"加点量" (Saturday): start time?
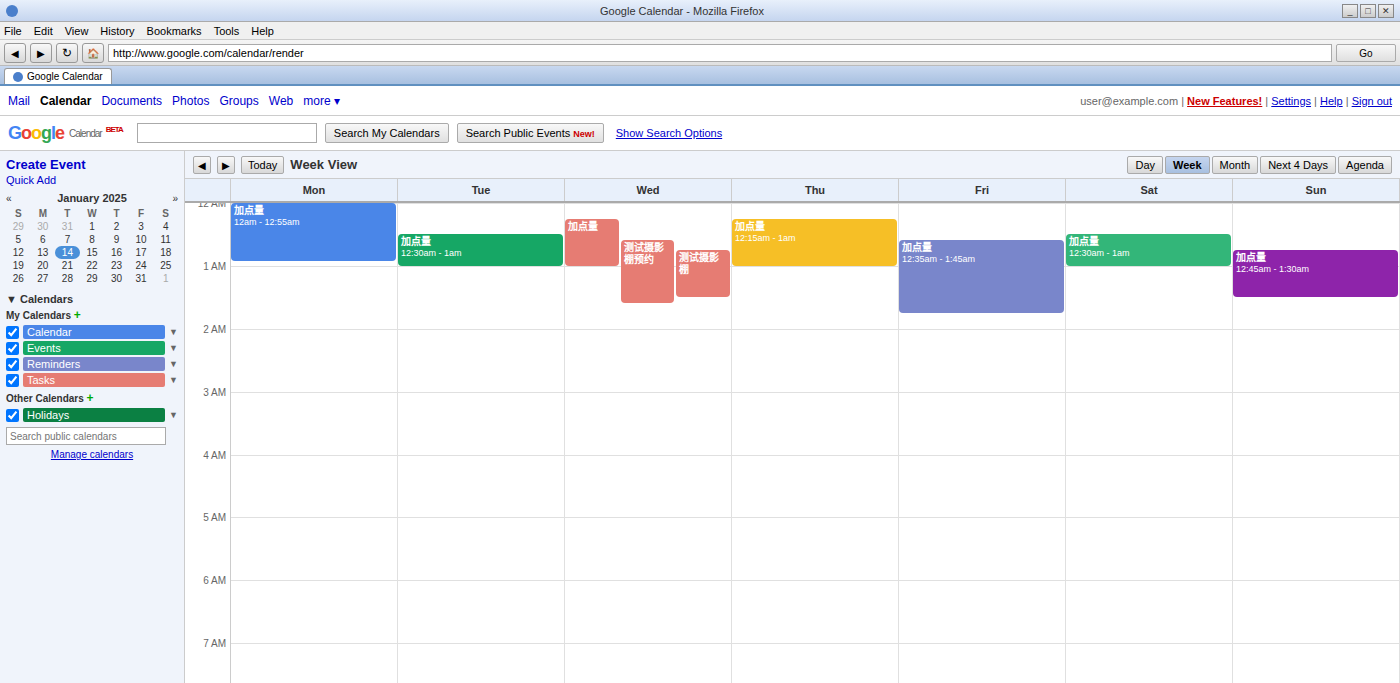
12:30 AM